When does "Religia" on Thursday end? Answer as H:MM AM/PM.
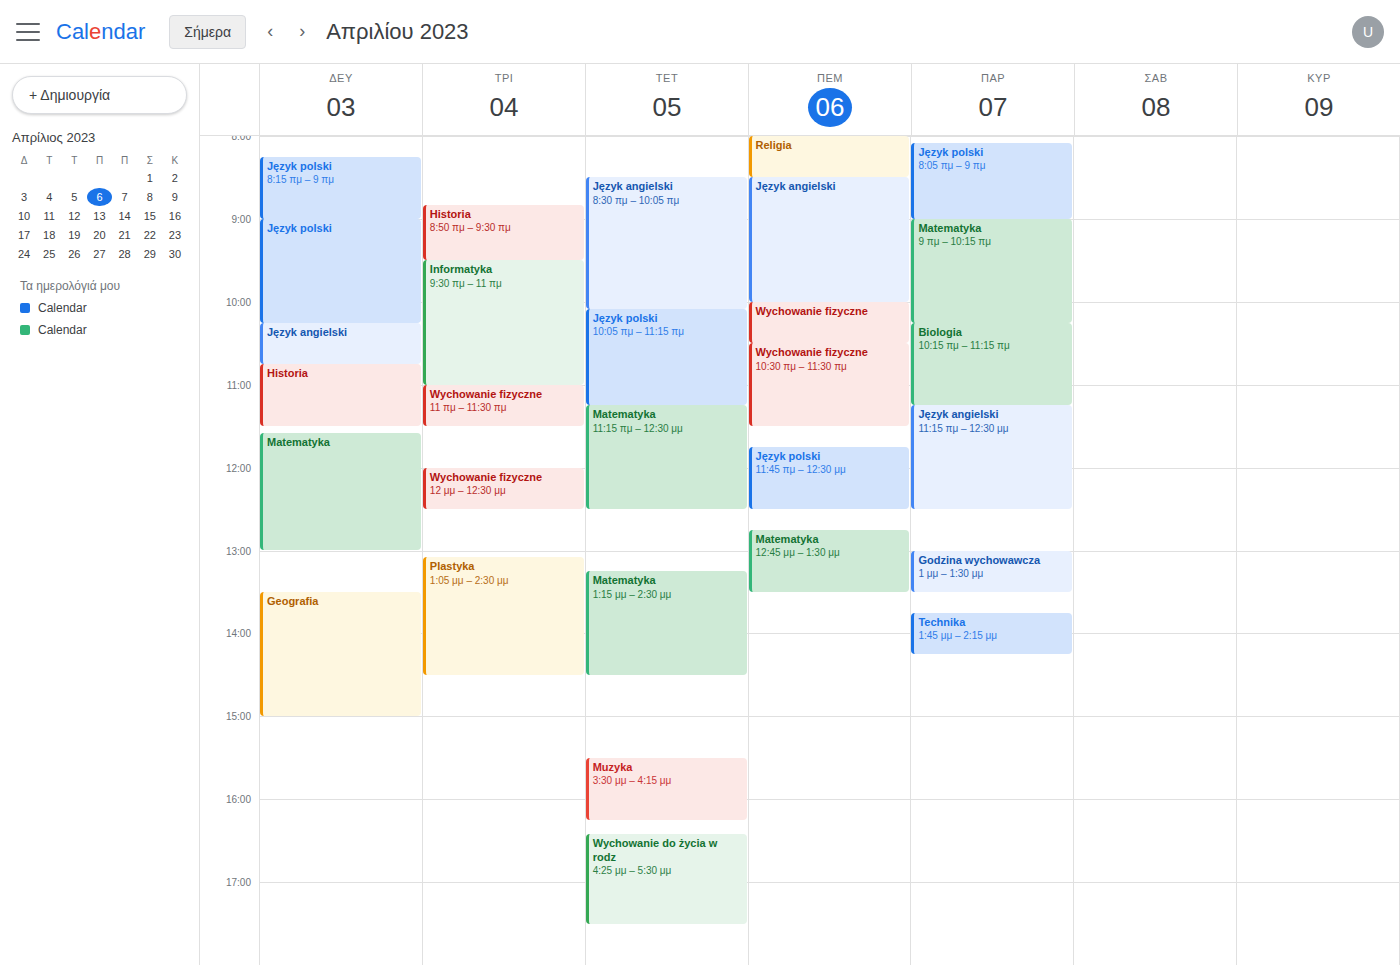
8:30 AM